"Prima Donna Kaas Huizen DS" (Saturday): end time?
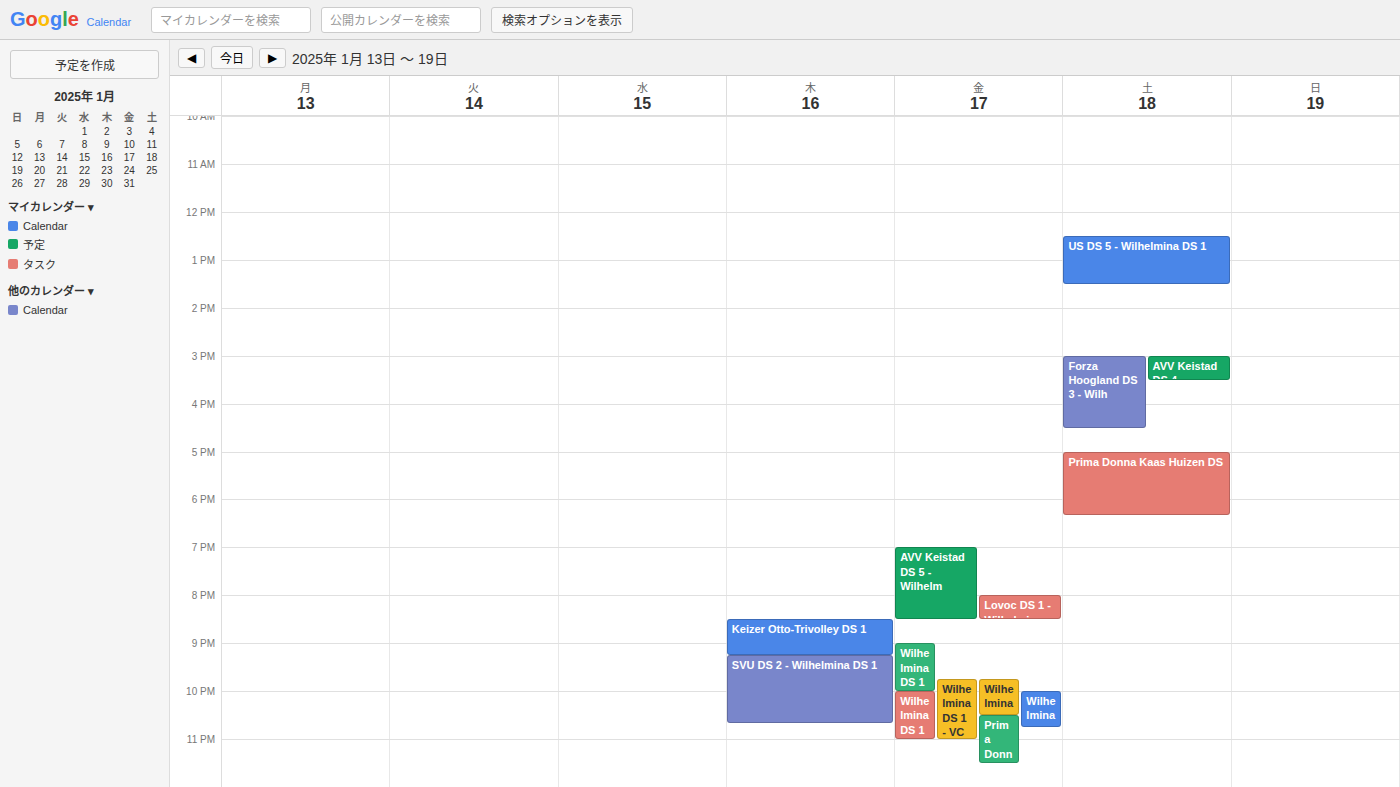
6:20 PM